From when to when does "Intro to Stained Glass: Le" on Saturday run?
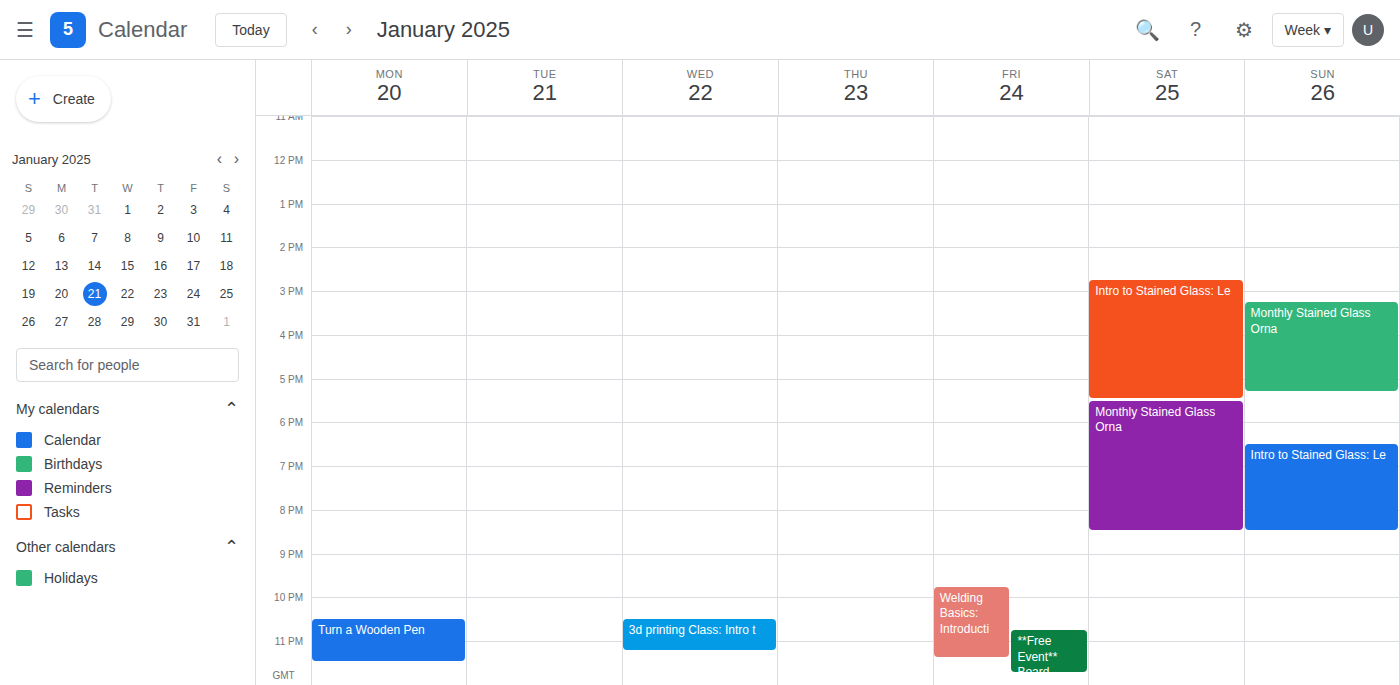
2:45 PM to 5:30 PM